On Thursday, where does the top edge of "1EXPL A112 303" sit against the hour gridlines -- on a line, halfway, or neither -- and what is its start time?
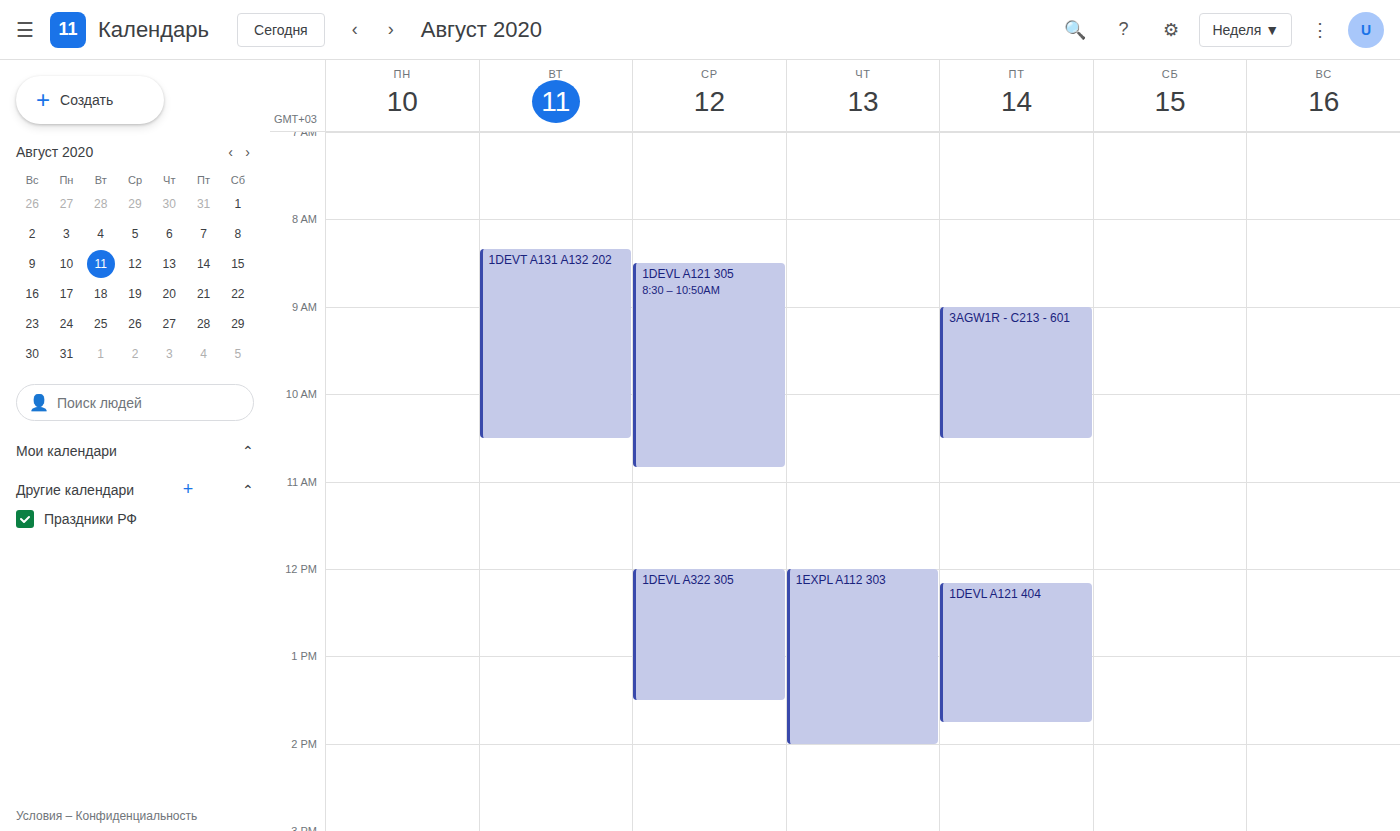
12:00 PM -- exactly on the 12 PM line.